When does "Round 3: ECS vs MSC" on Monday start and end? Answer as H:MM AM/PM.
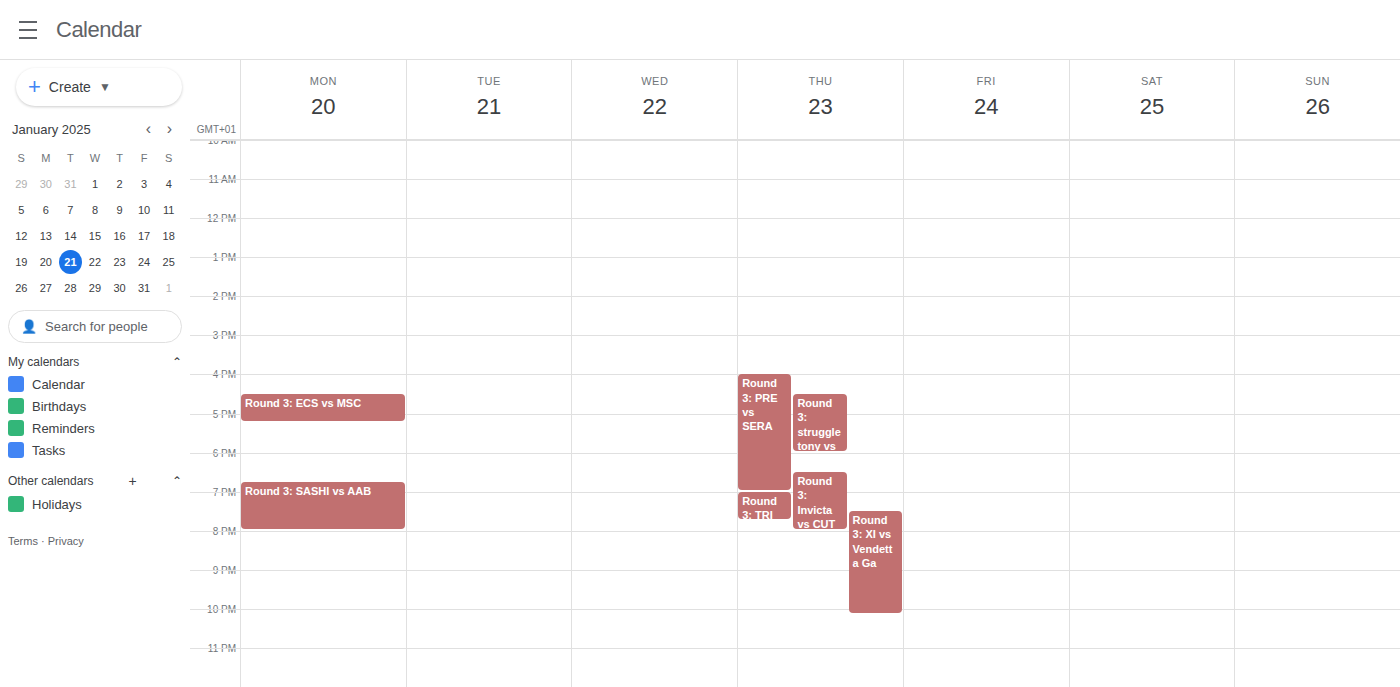
4:30 PM to 5:15 PM